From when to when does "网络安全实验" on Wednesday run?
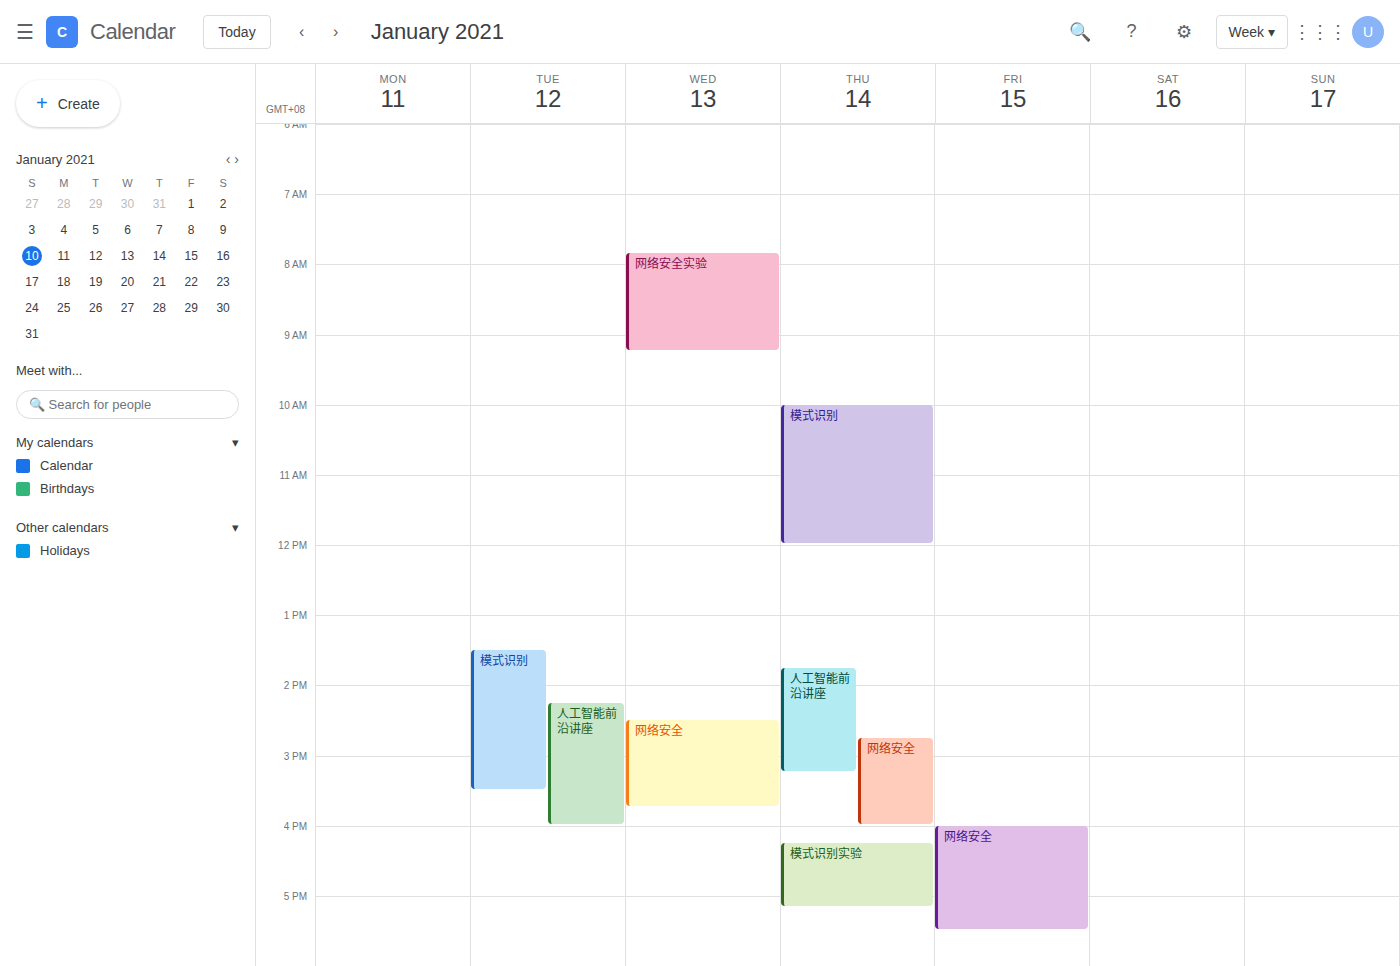
07:50 to 09:15